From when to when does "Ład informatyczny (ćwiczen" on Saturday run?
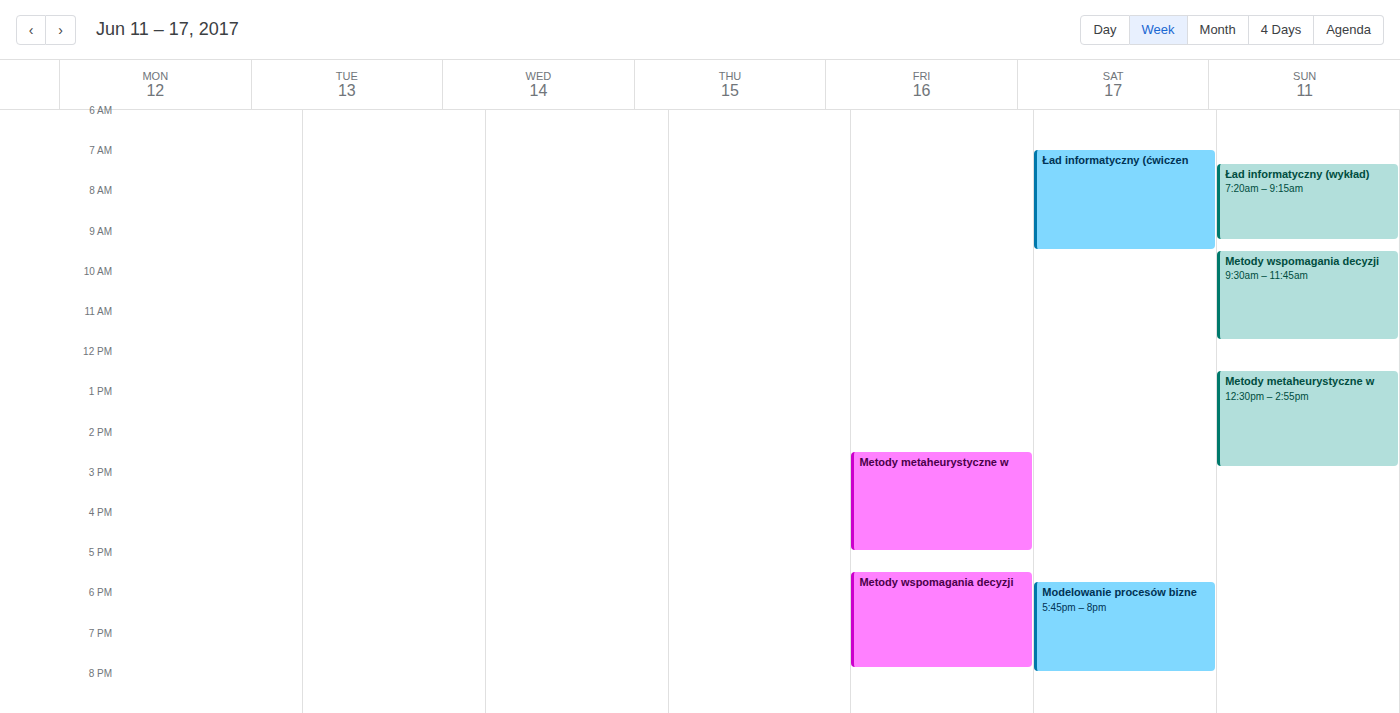
7:00 AM to 9:30 AM